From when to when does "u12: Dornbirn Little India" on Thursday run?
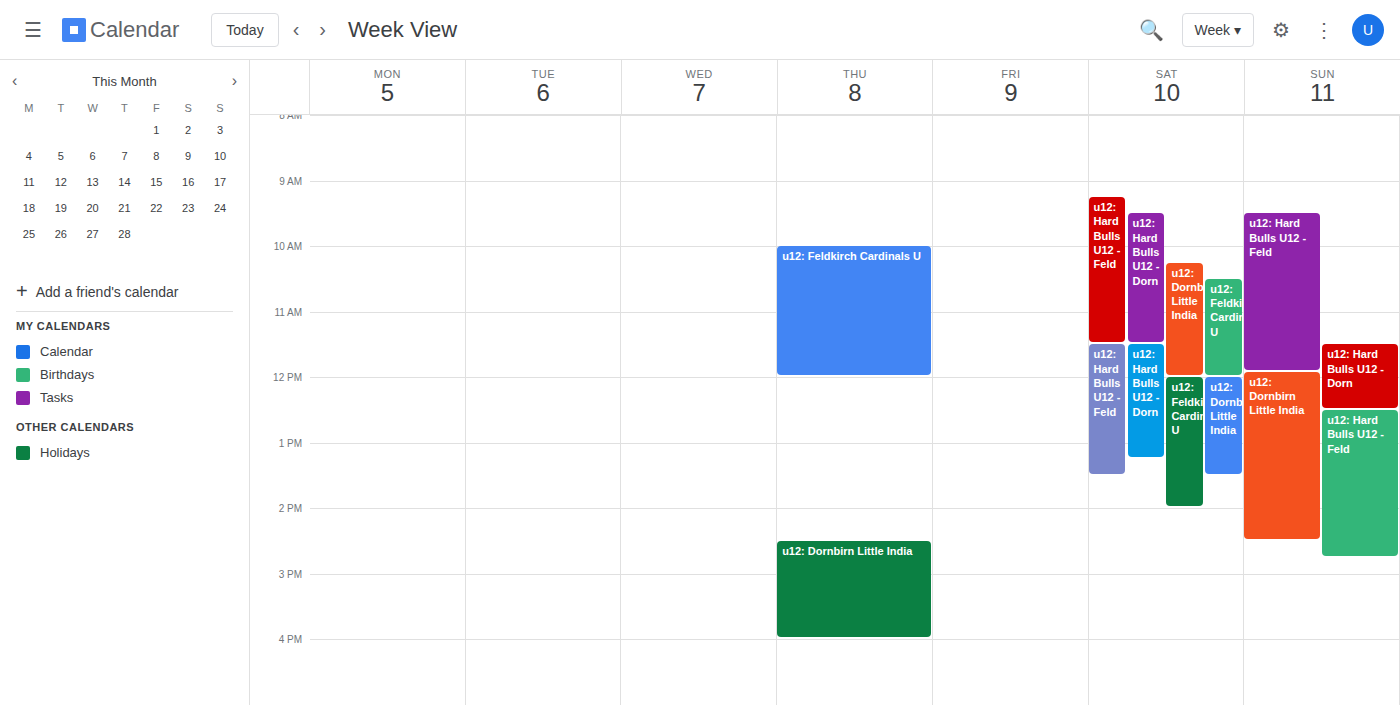
2:30 PM to 4:00 PM